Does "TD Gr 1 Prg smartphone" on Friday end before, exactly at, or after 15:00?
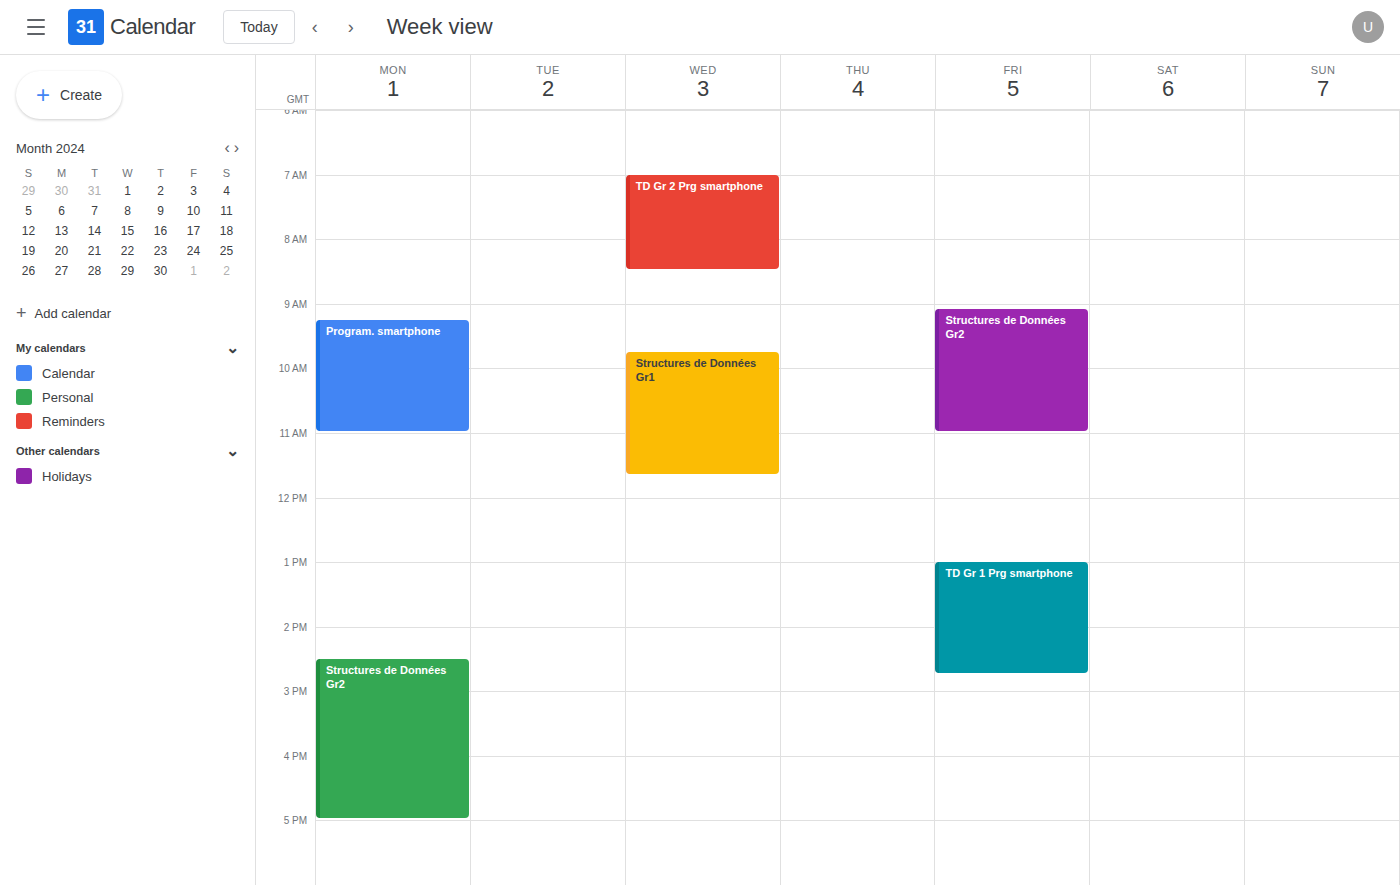
14:45 -- before 15:00, 15 minutes above the 15:00 line.